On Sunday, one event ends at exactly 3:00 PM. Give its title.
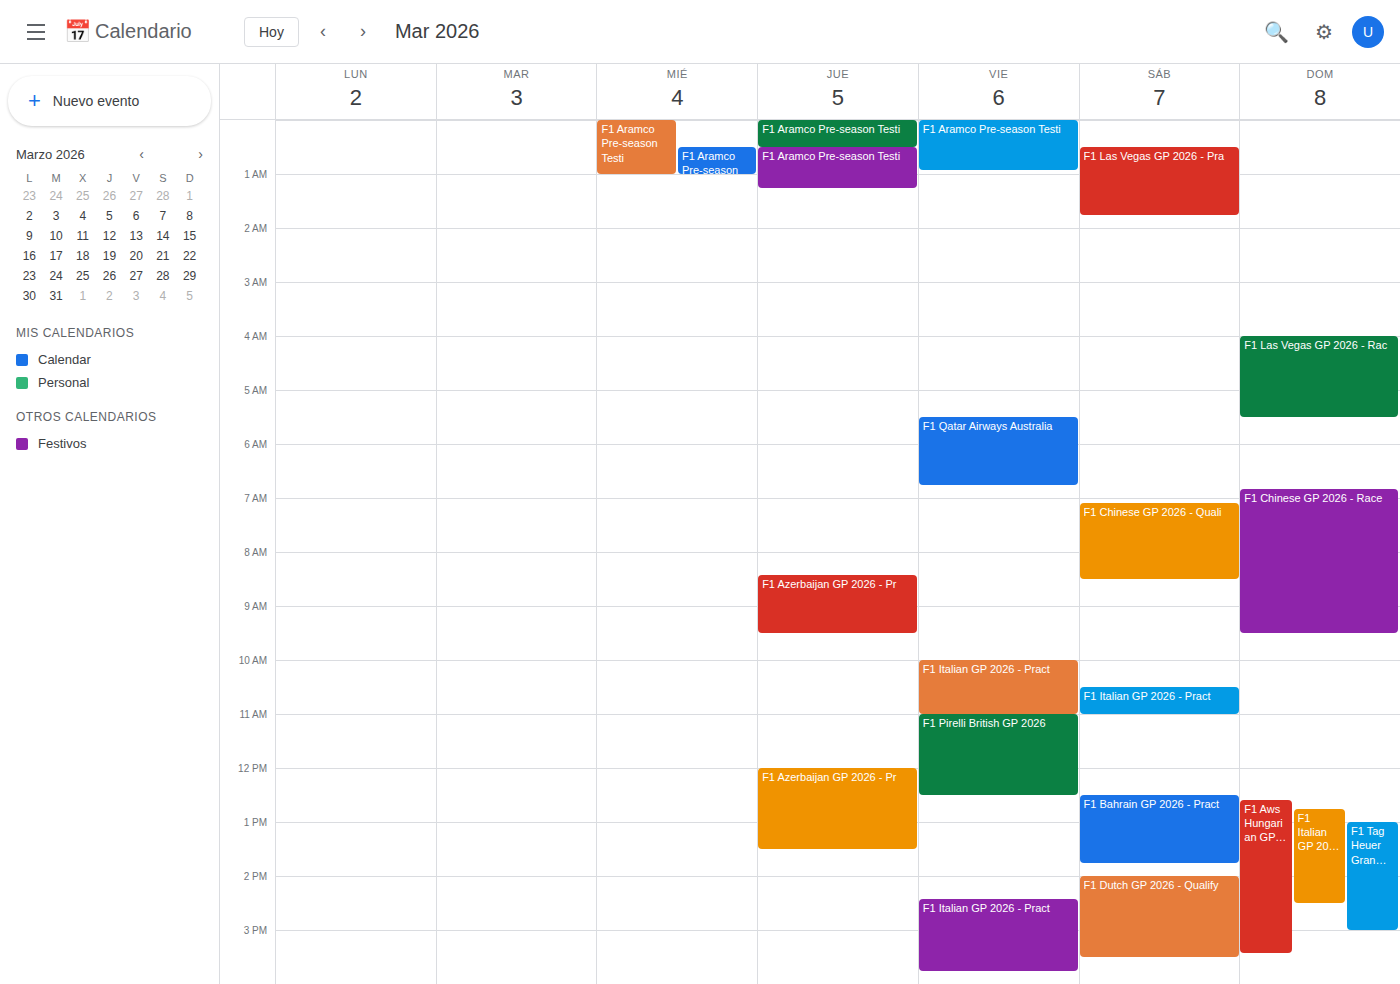
"F1 Tag Heuer Gran Premio D"